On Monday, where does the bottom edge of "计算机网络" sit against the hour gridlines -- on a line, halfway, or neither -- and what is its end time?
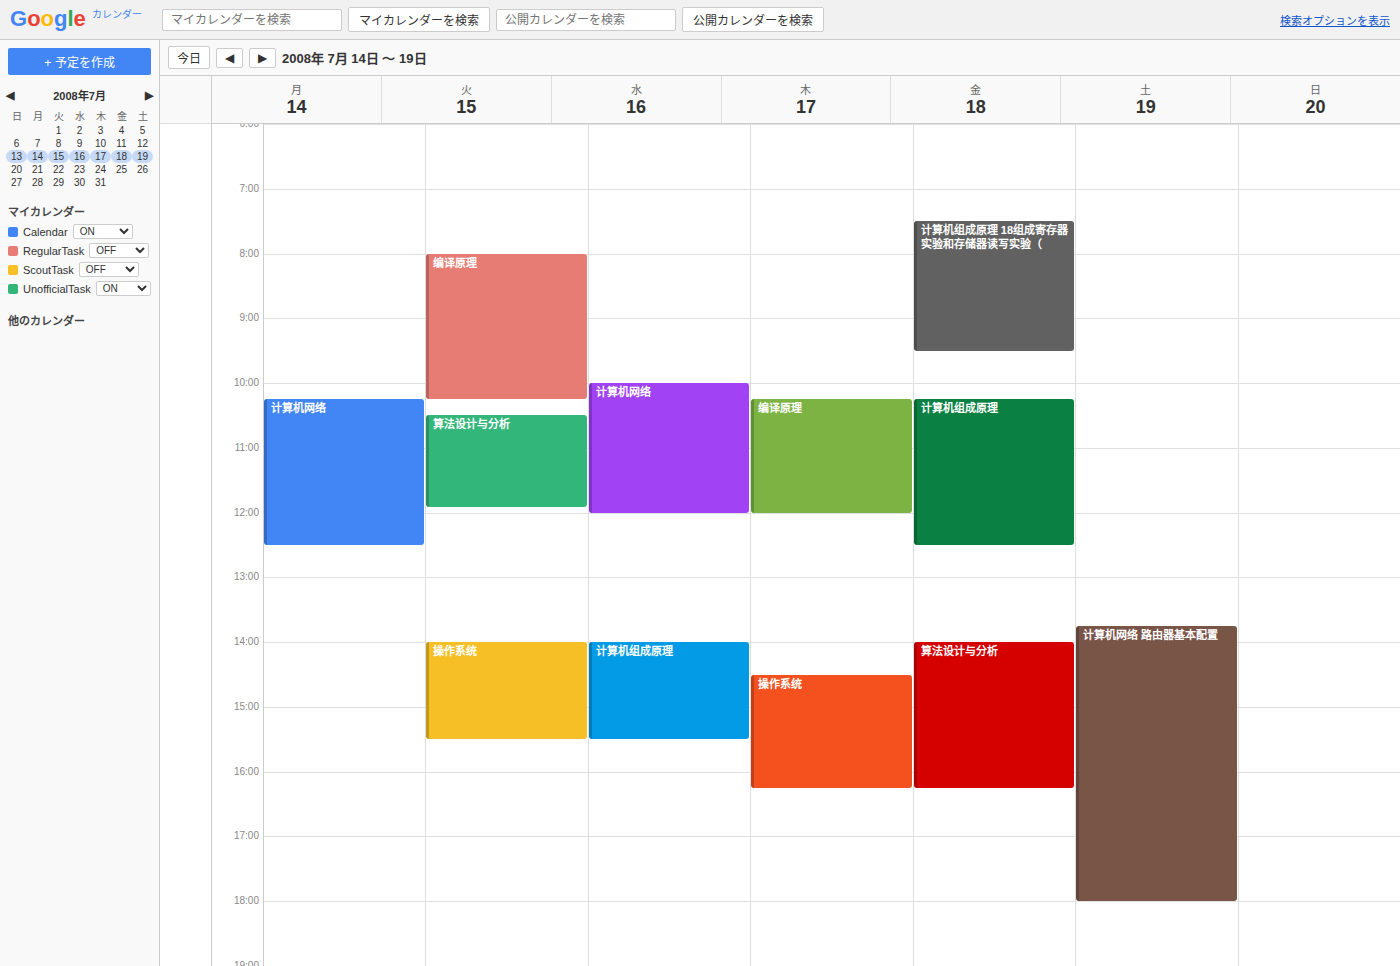
12:30 PM -- halfway between the 12 PM and 1 PM lines.